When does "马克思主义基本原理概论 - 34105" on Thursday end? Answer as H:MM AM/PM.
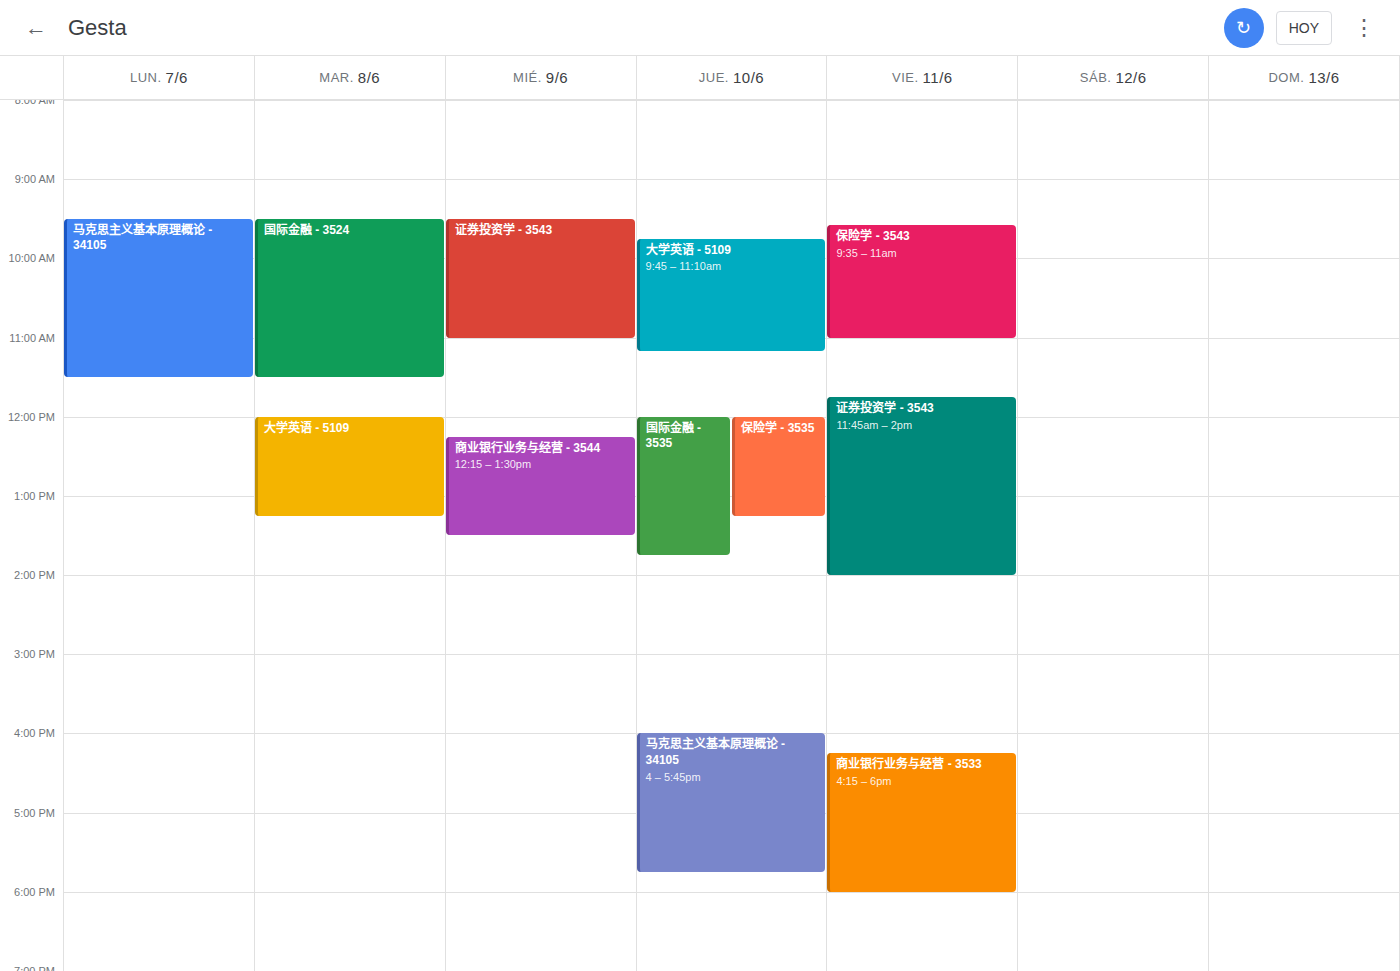
5:45 PM